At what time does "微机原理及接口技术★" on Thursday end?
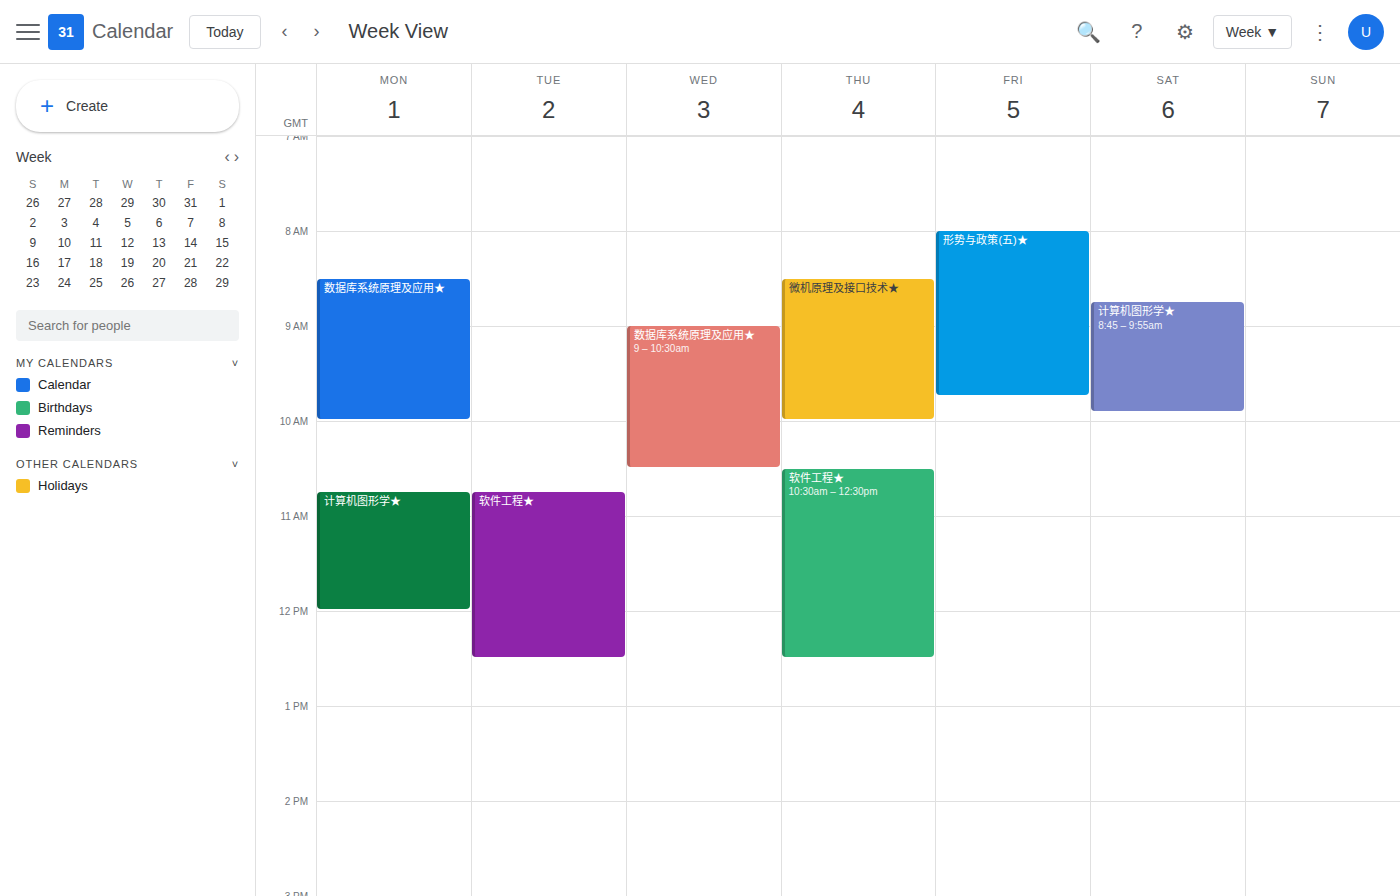
10:00 AM